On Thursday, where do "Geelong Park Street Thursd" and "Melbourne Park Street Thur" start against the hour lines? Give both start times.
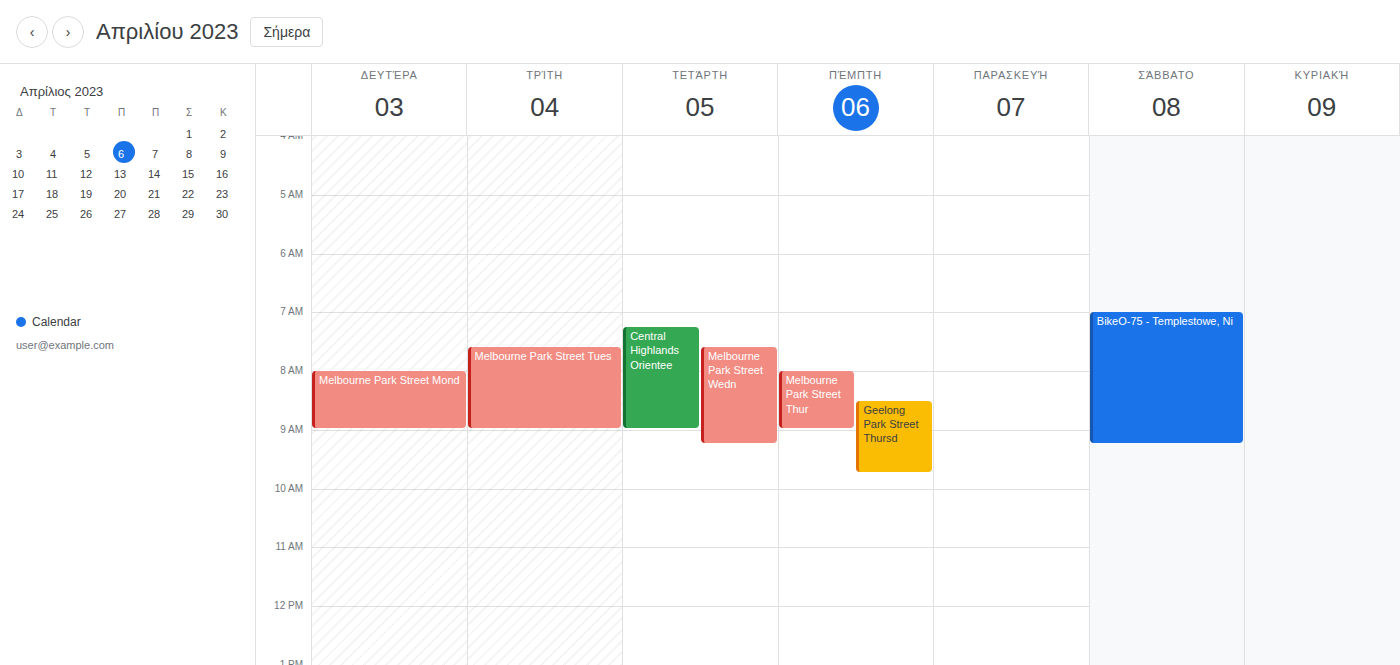
"Geelong Park Street Thursd": 08:30, halfway between the 08:00 and 09:00 lines. "Melbourne Park Street Thur": 08:00, exactly on the 08:00 line.